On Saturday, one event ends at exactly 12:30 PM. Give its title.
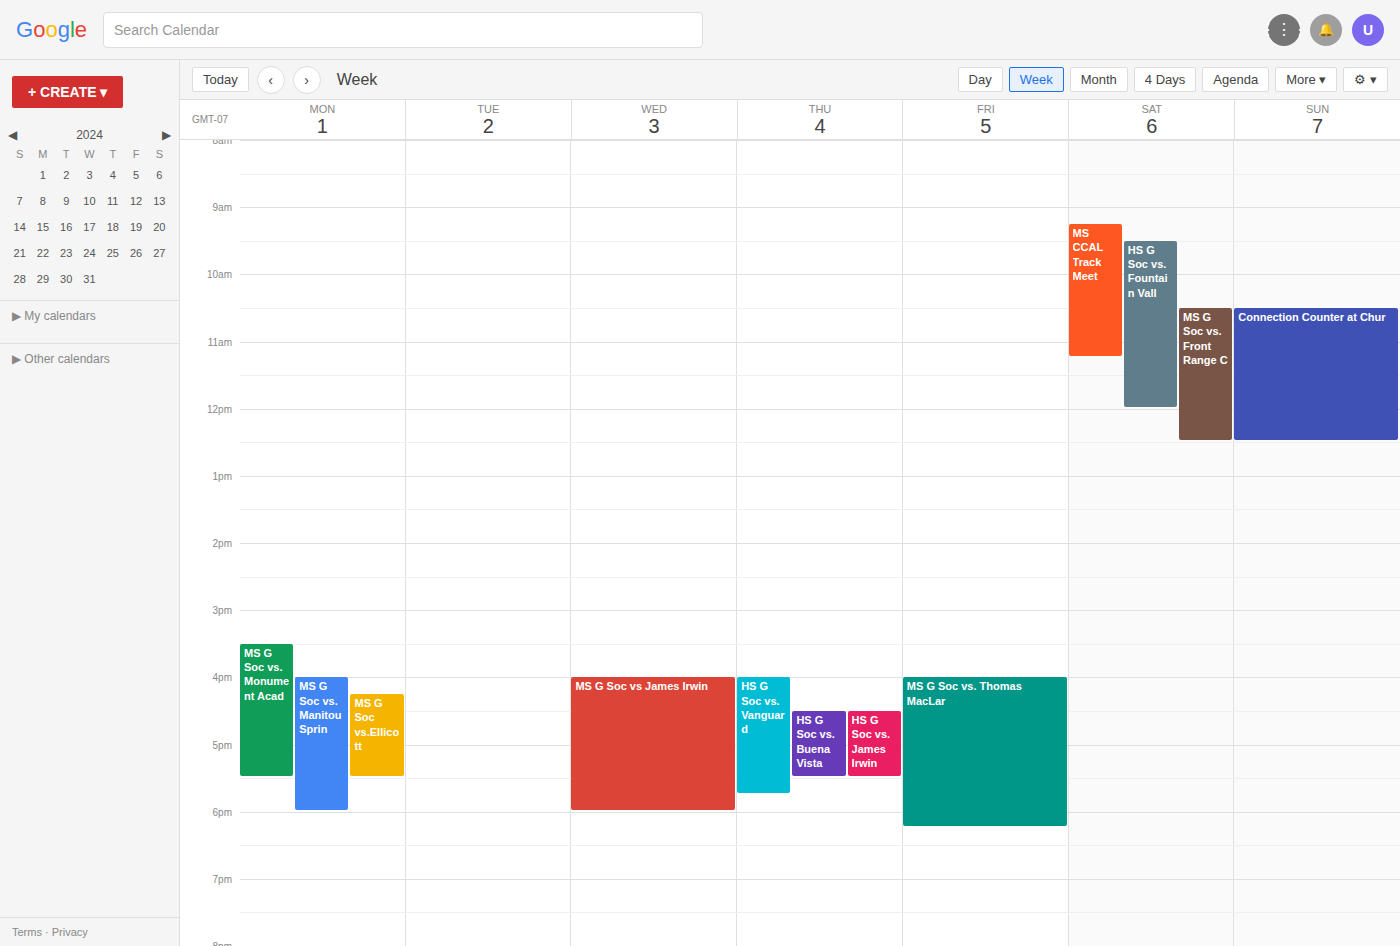
"MS G Soc vs. Front Range C"